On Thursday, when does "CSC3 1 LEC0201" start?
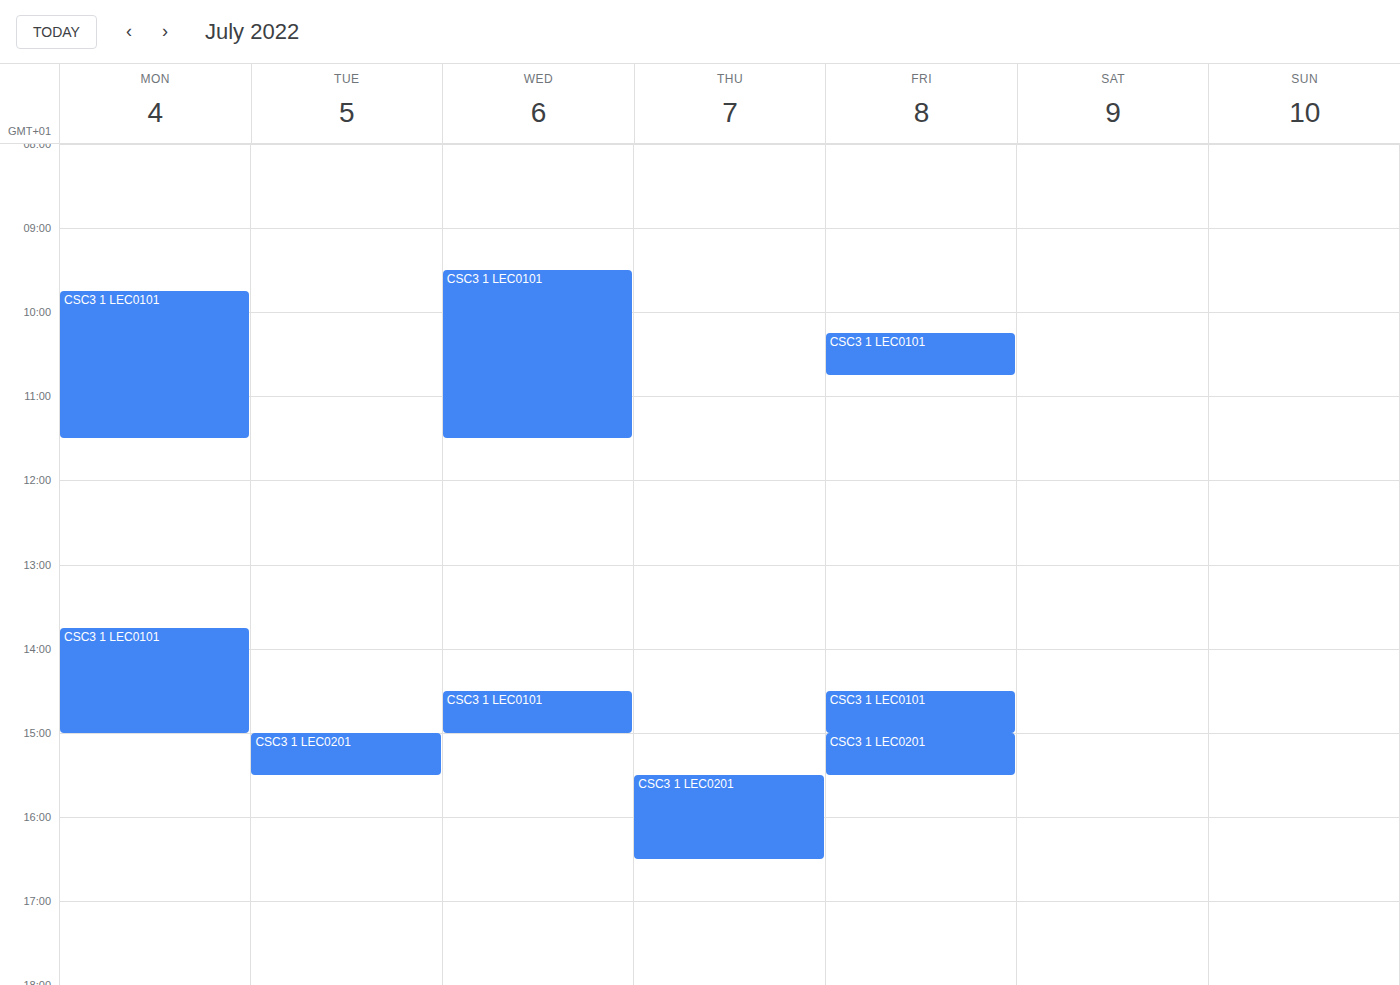
3:30 PM